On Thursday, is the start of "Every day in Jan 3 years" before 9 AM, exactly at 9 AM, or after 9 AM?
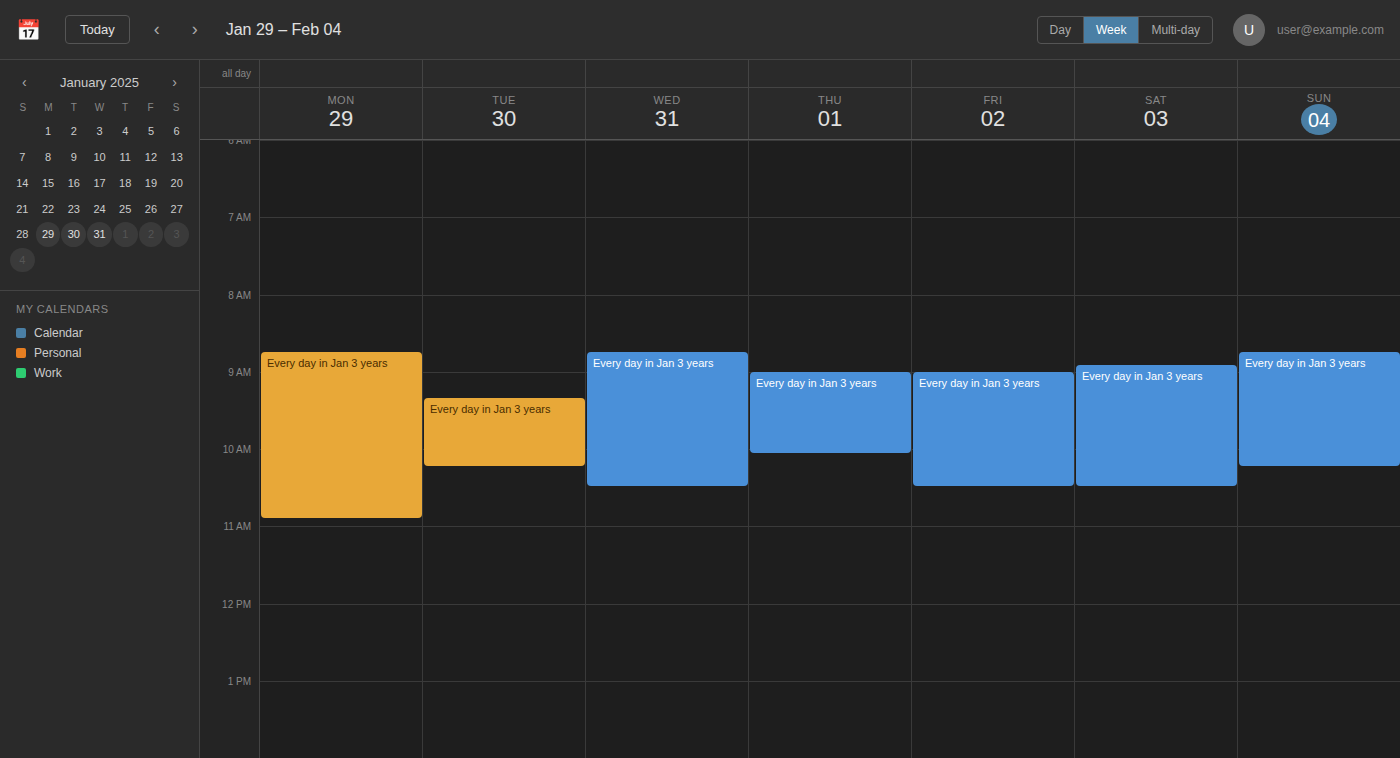
9:00 AM -- exactly at 9 AM, on the 9 AM line.